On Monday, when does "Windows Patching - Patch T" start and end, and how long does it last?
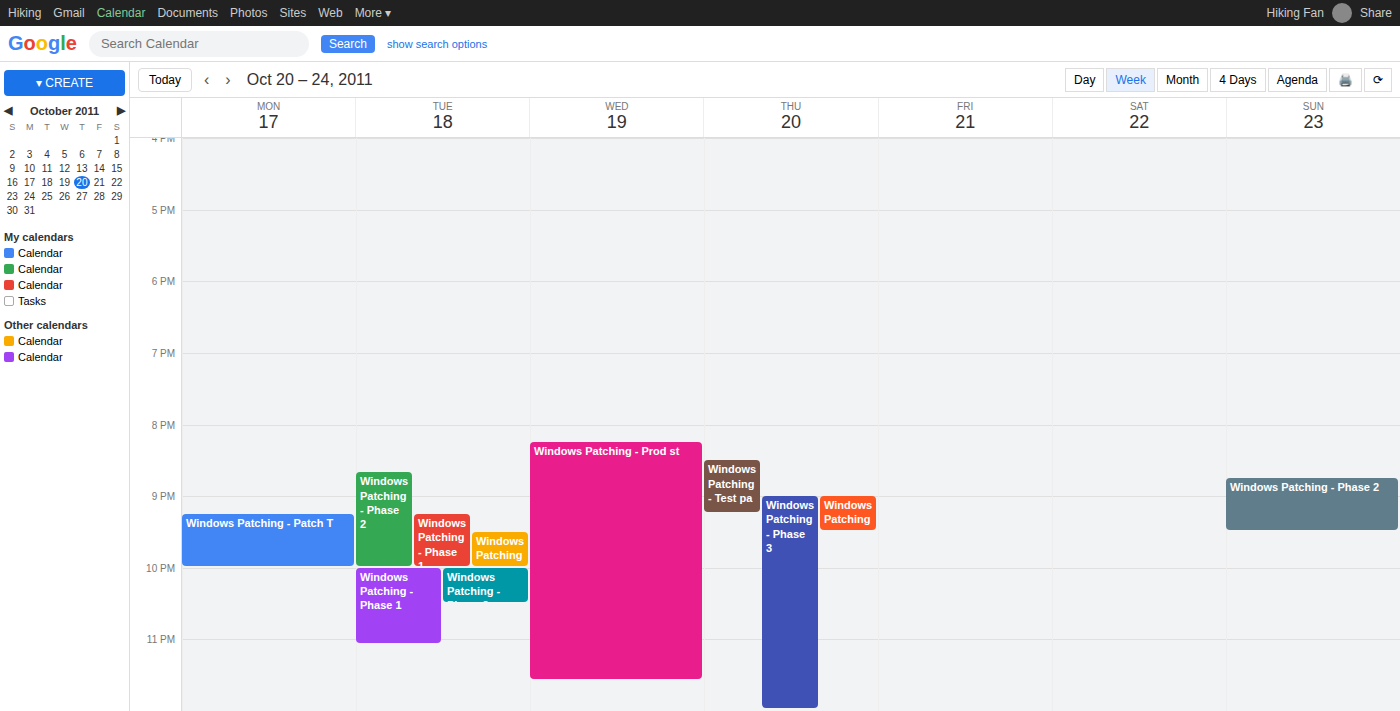
9:15 PM to 10:00 PM, 45 minutes